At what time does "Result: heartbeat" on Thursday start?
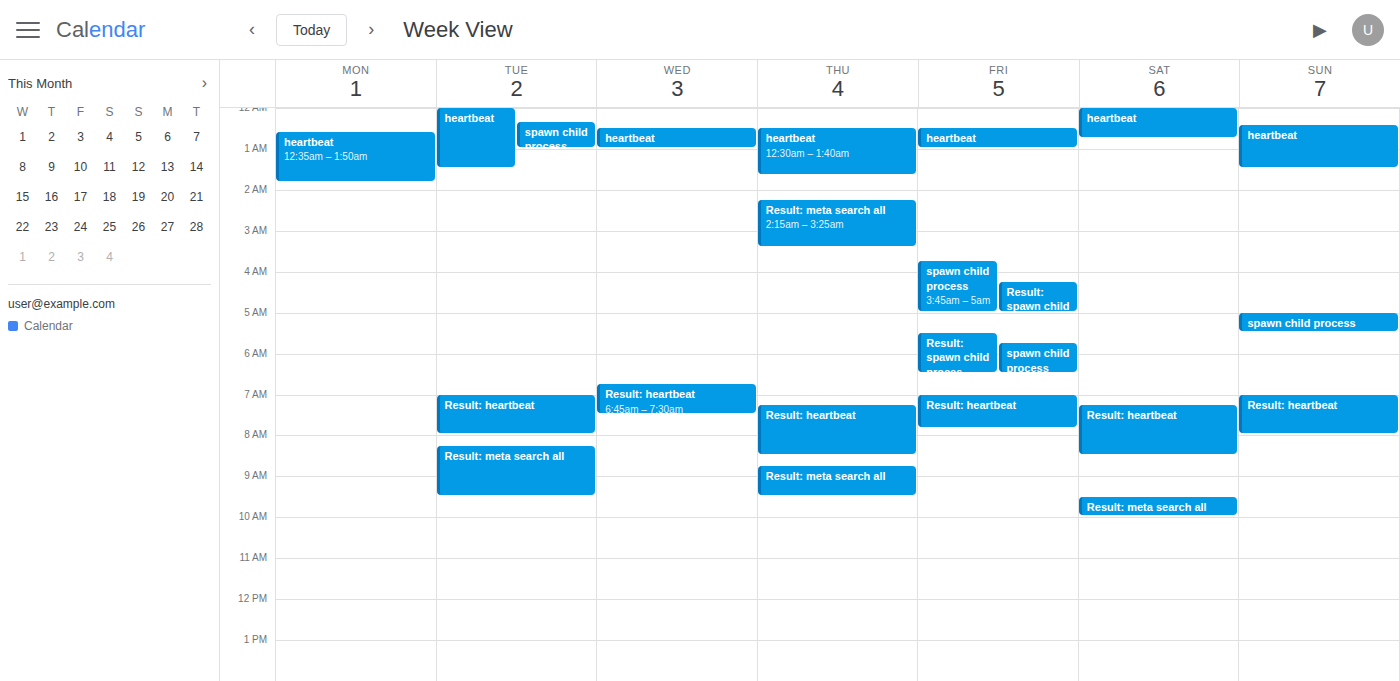
07:15